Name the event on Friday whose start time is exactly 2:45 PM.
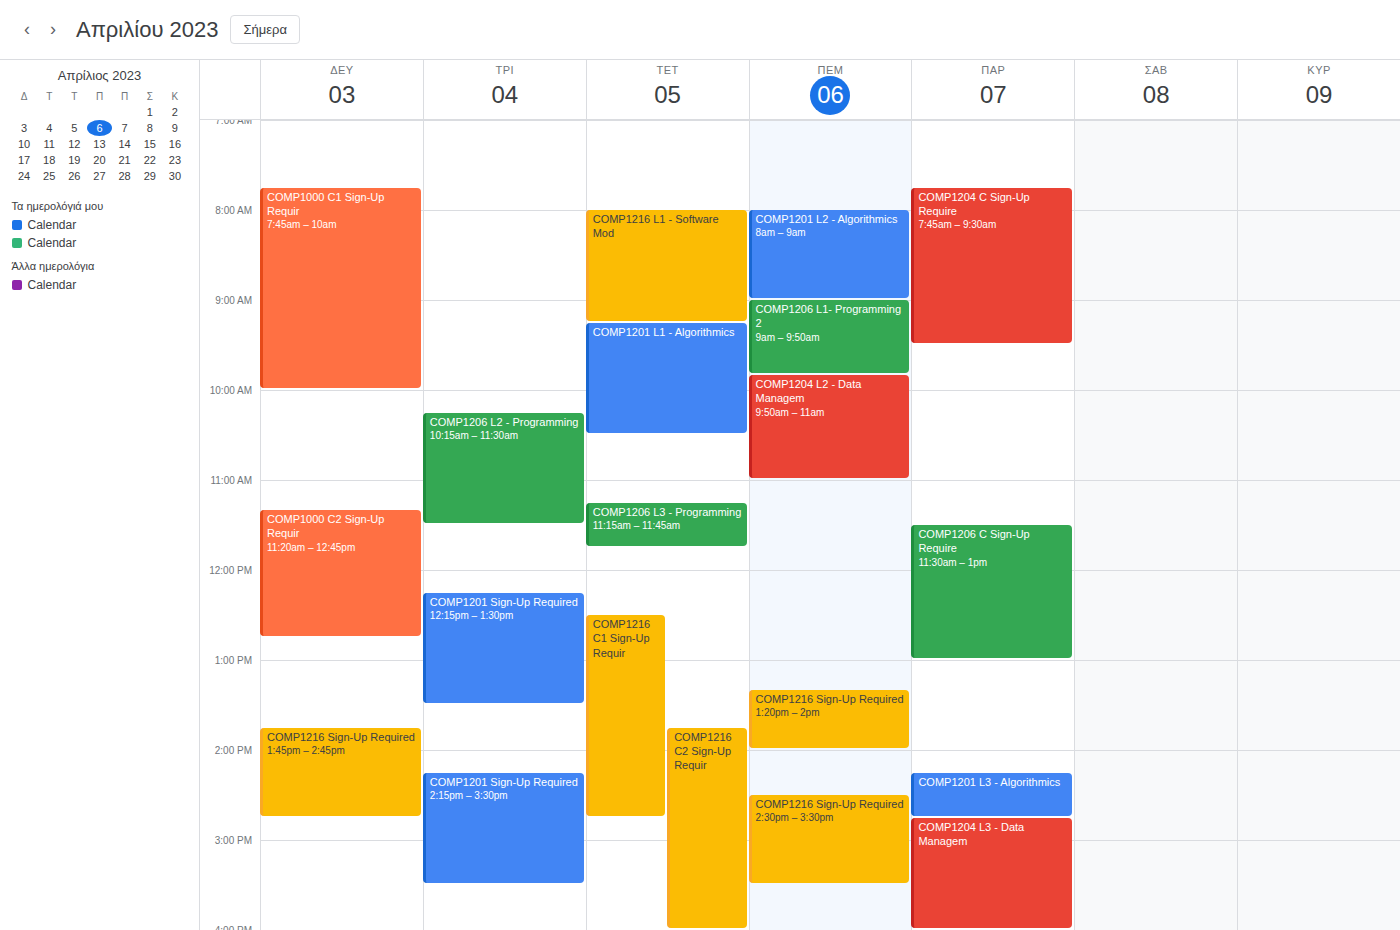
"COMP1204 L3 - Data Managem"